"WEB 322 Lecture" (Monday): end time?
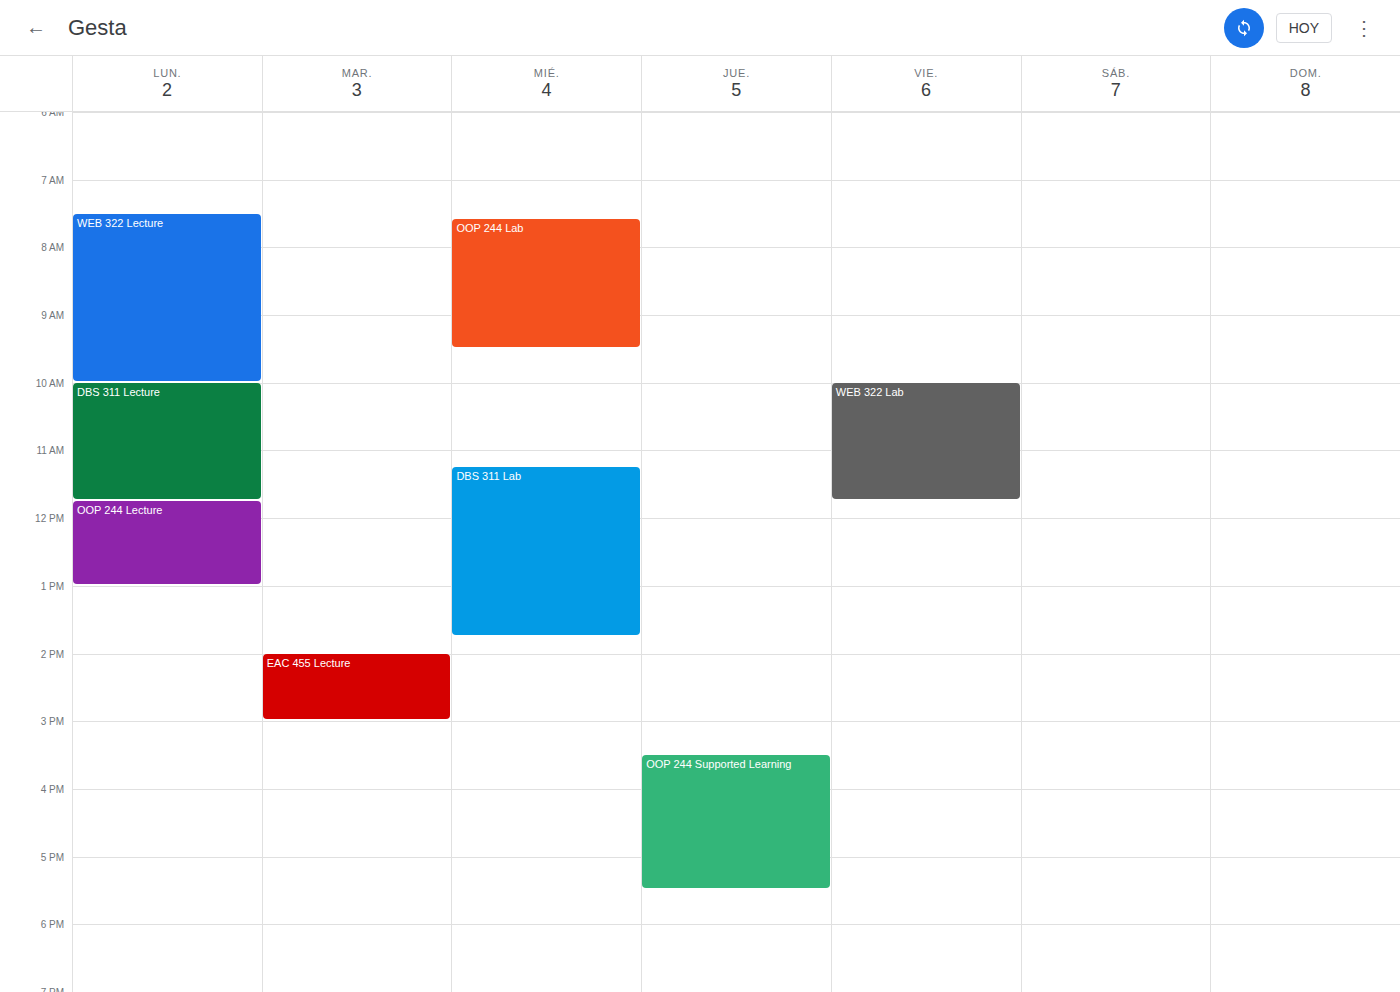
10:00 AM